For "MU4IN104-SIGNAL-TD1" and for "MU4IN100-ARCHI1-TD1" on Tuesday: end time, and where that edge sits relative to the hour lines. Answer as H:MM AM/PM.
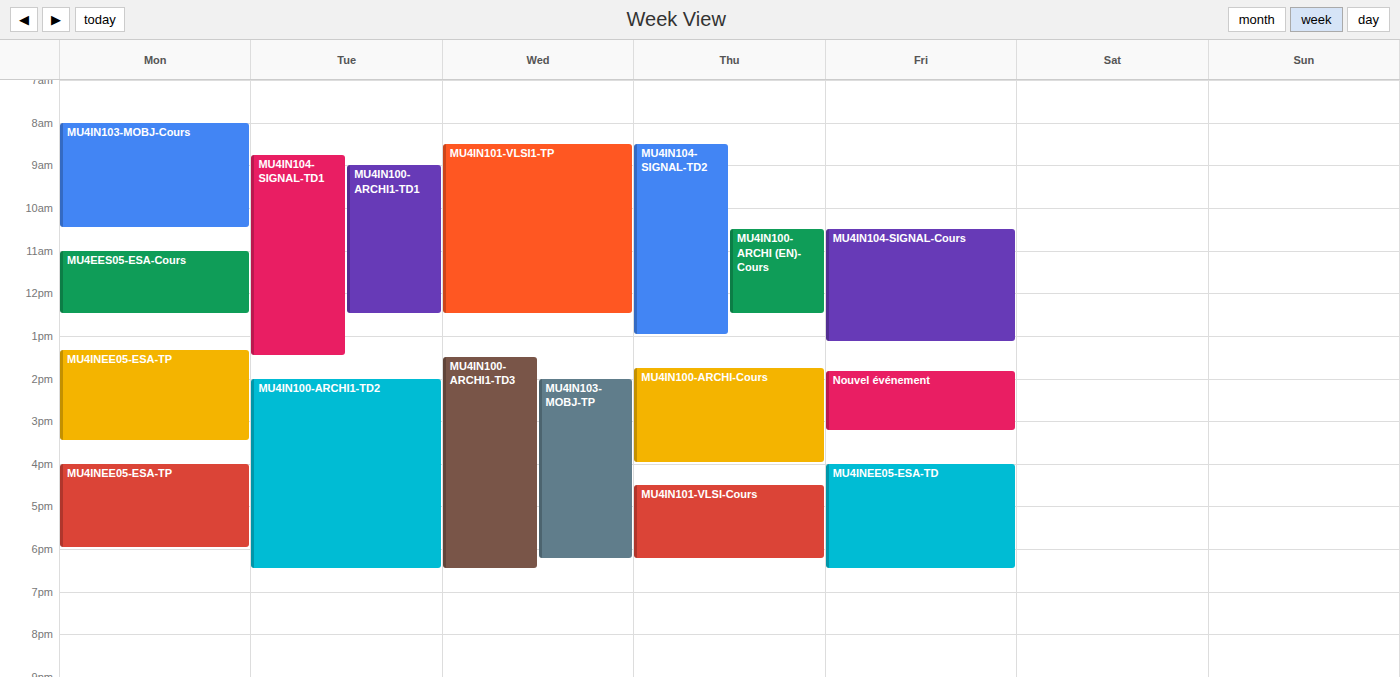
"MU4IN104-SIGNAL-TD1": 1:30 PM, halfway between the 1 PM and 2 PM lines. "MU4IN100-ARCHI1-TD1": 12:30 PM, halfway between the 12 PM and 1 PM lines.